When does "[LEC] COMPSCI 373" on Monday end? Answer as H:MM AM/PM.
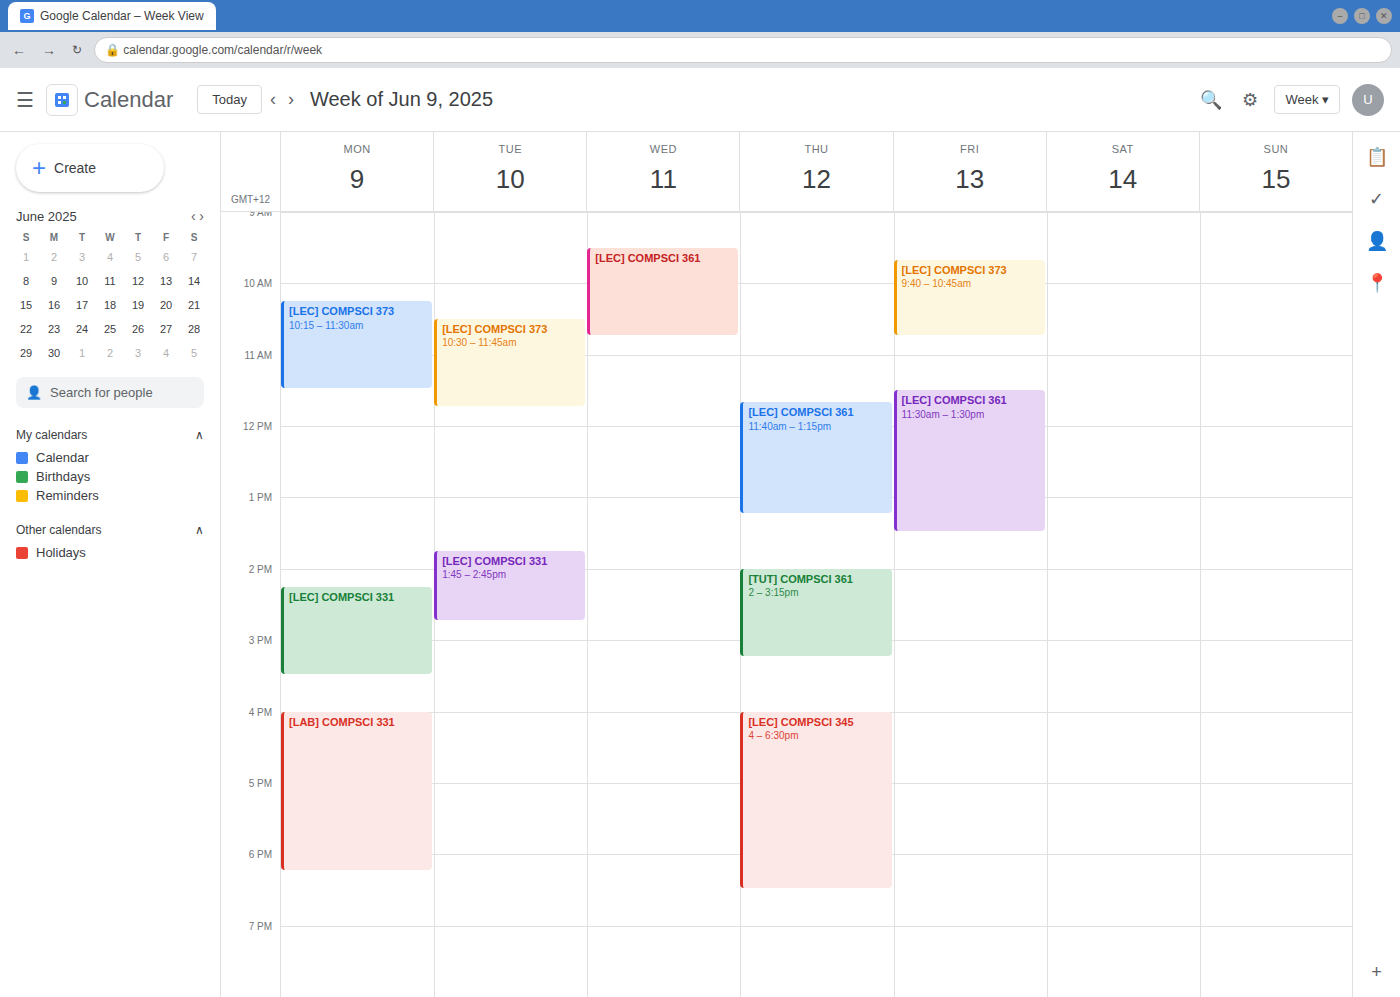
11:30 AM